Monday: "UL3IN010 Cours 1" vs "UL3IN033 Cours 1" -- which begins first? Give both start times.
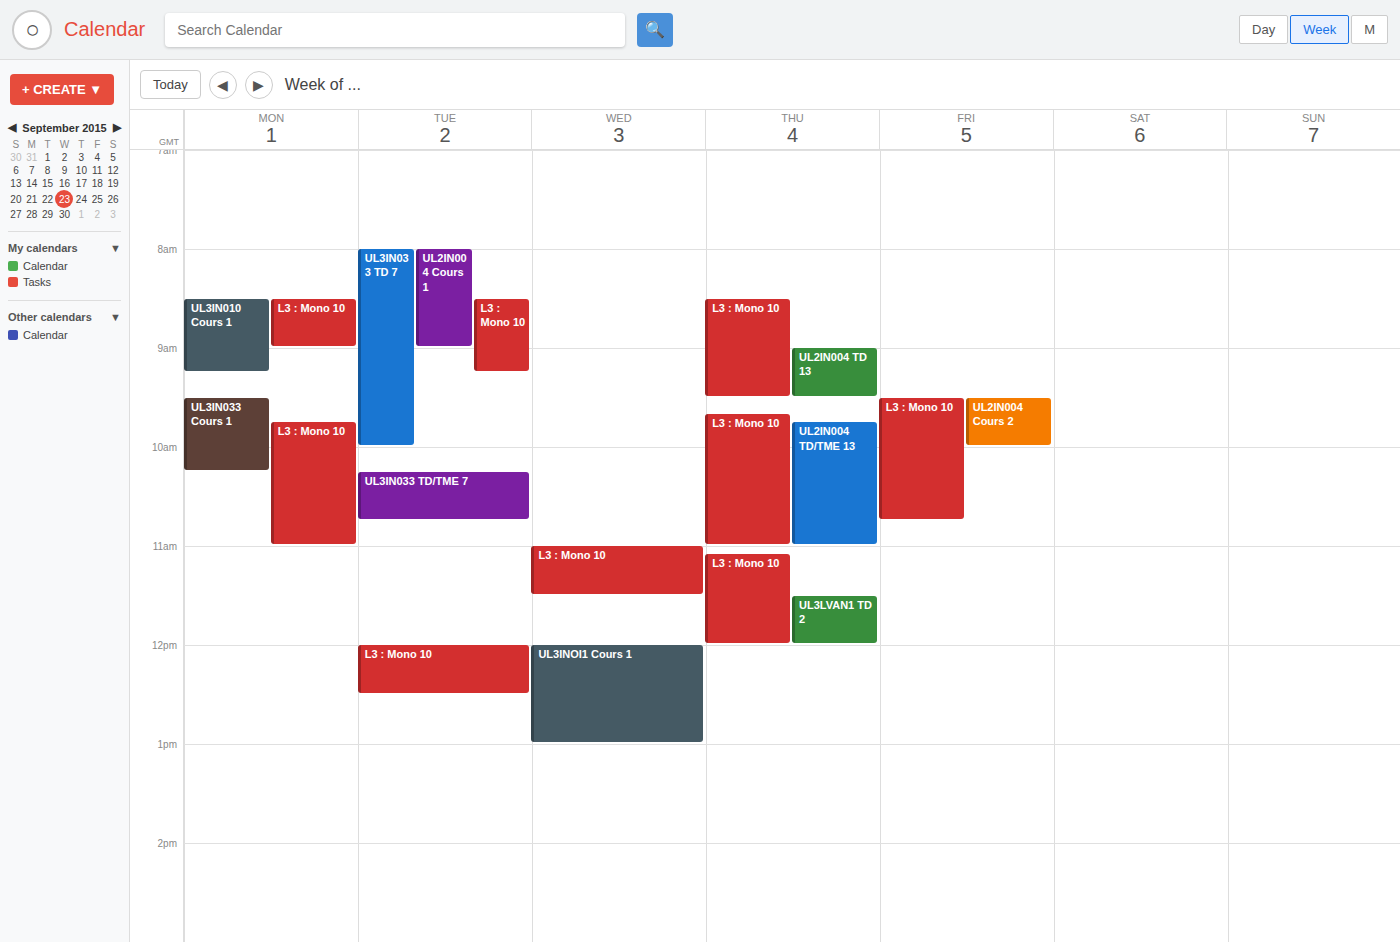
"UL3IN010 Cours 1" 8:30 AM; "UL3IN033 Cours 1" 9:30 AM.